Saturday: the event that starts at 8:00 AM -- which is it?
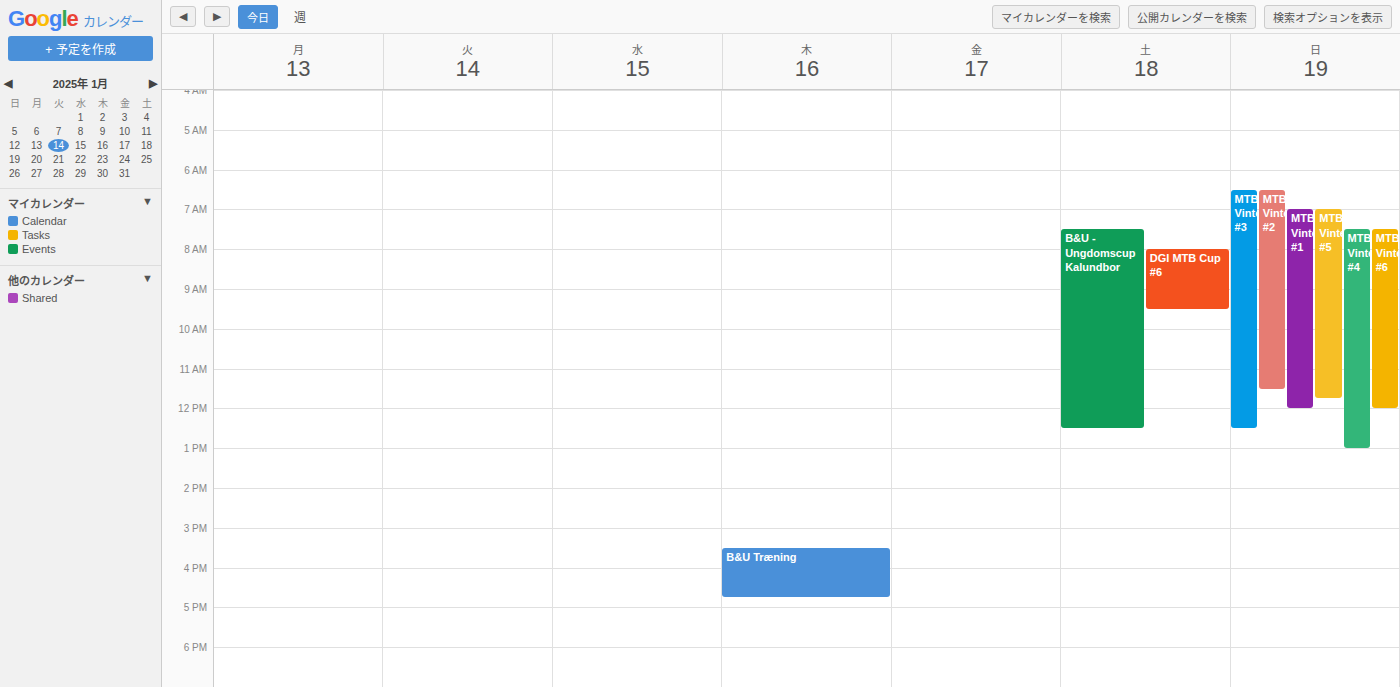
"DGI MTB Cup #6"